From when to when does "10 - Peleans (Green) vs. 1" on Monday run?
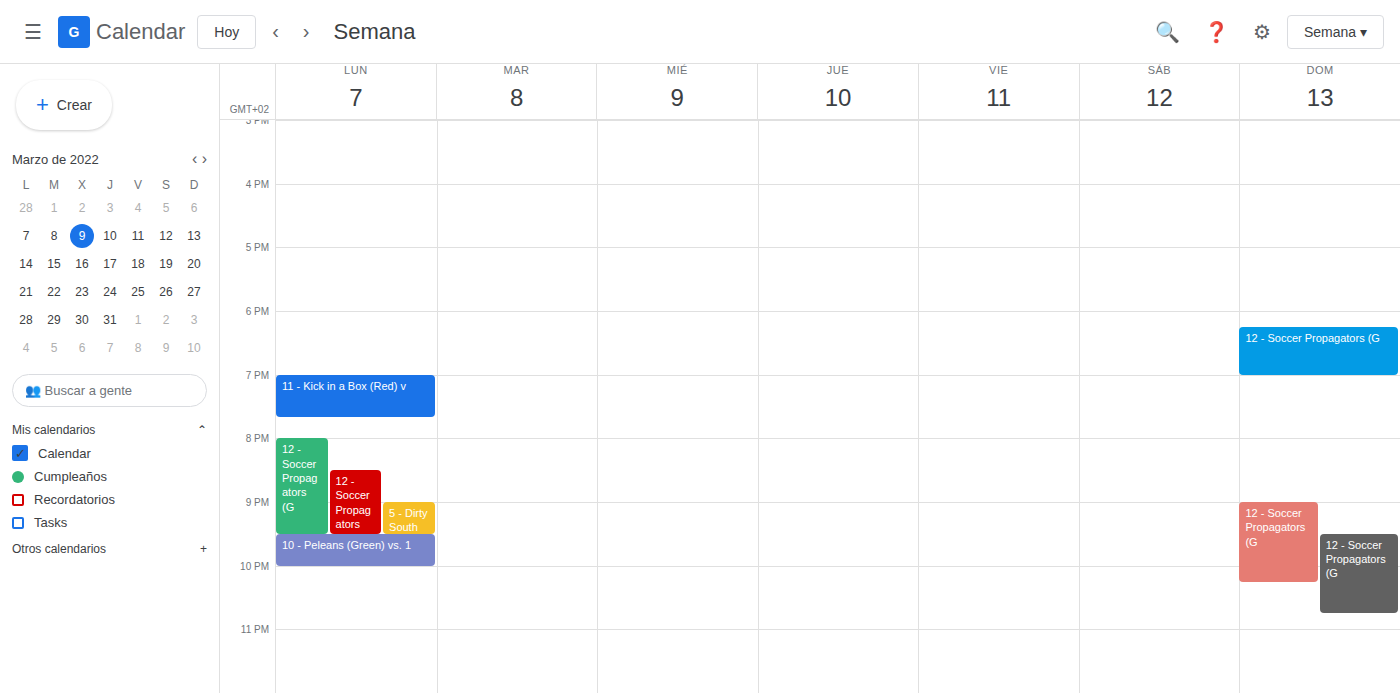
9:30 PM to 10:00 PM